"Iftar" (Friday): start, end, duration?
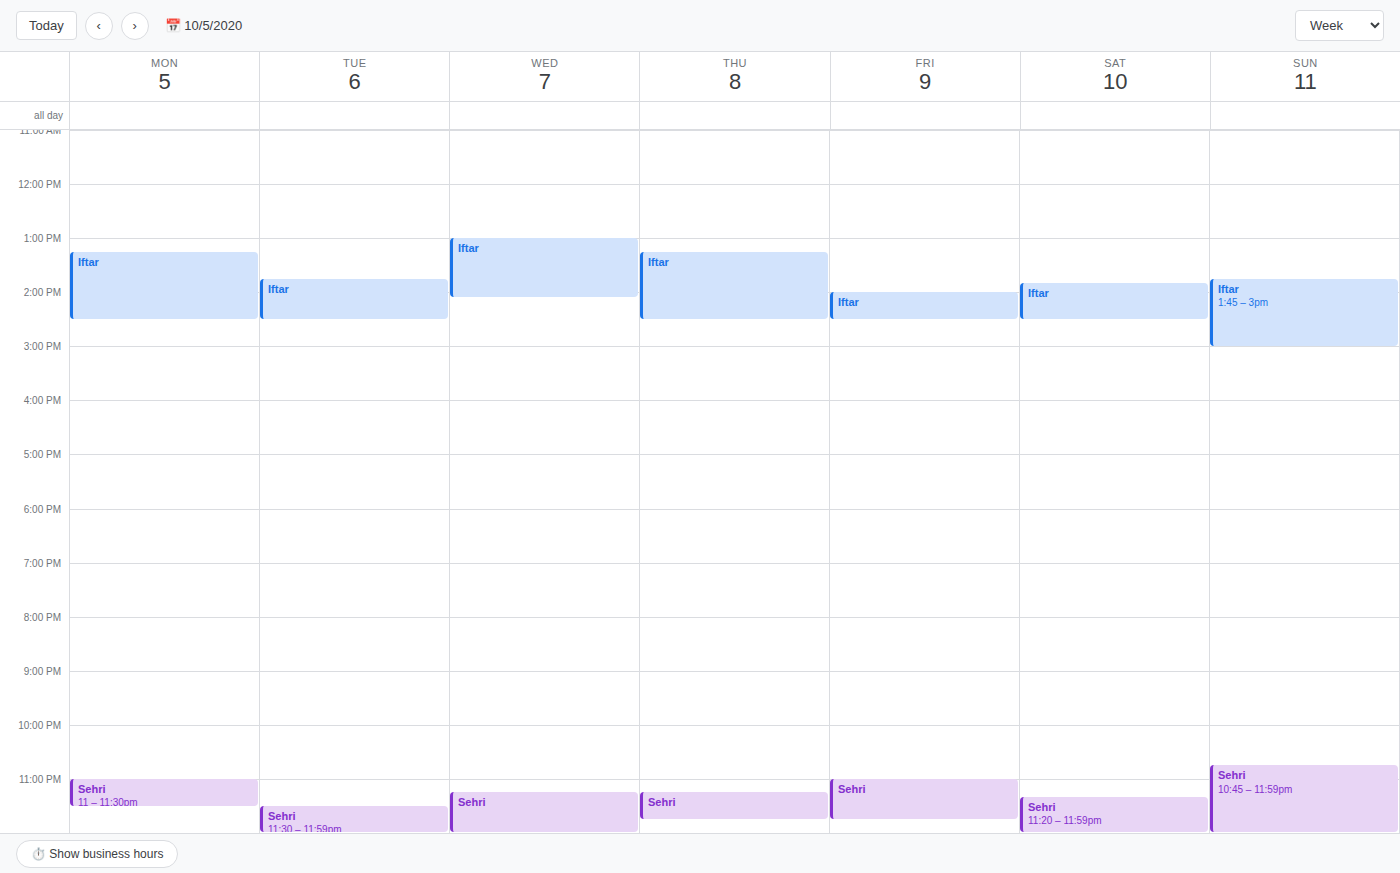
2:00 PM to 2:30 PM, 30 minutes